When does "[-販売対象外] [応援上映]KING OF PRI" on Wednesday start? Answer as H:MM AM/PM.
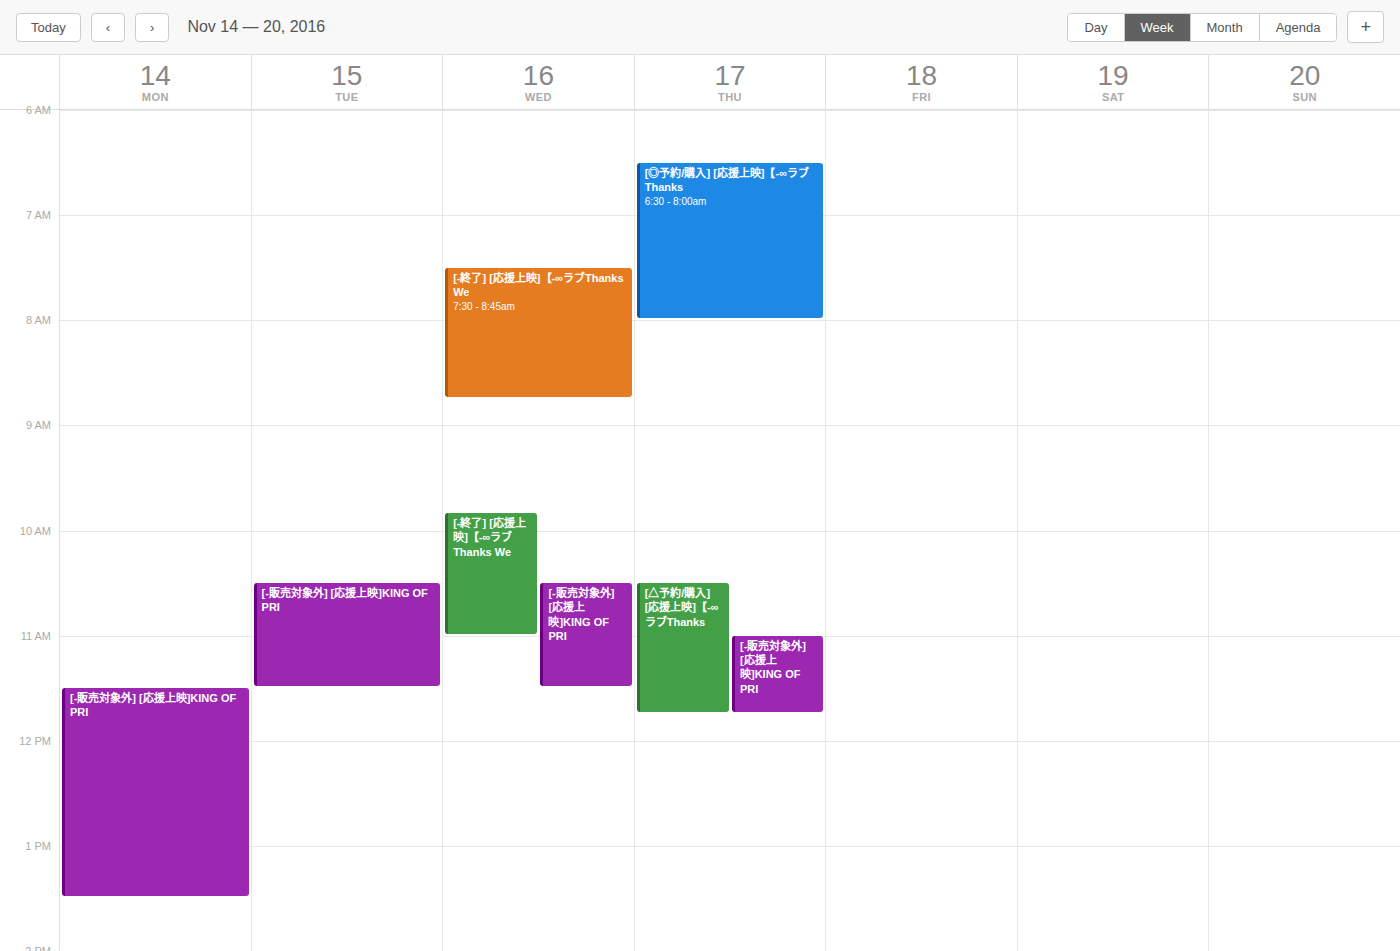
10:30 AM